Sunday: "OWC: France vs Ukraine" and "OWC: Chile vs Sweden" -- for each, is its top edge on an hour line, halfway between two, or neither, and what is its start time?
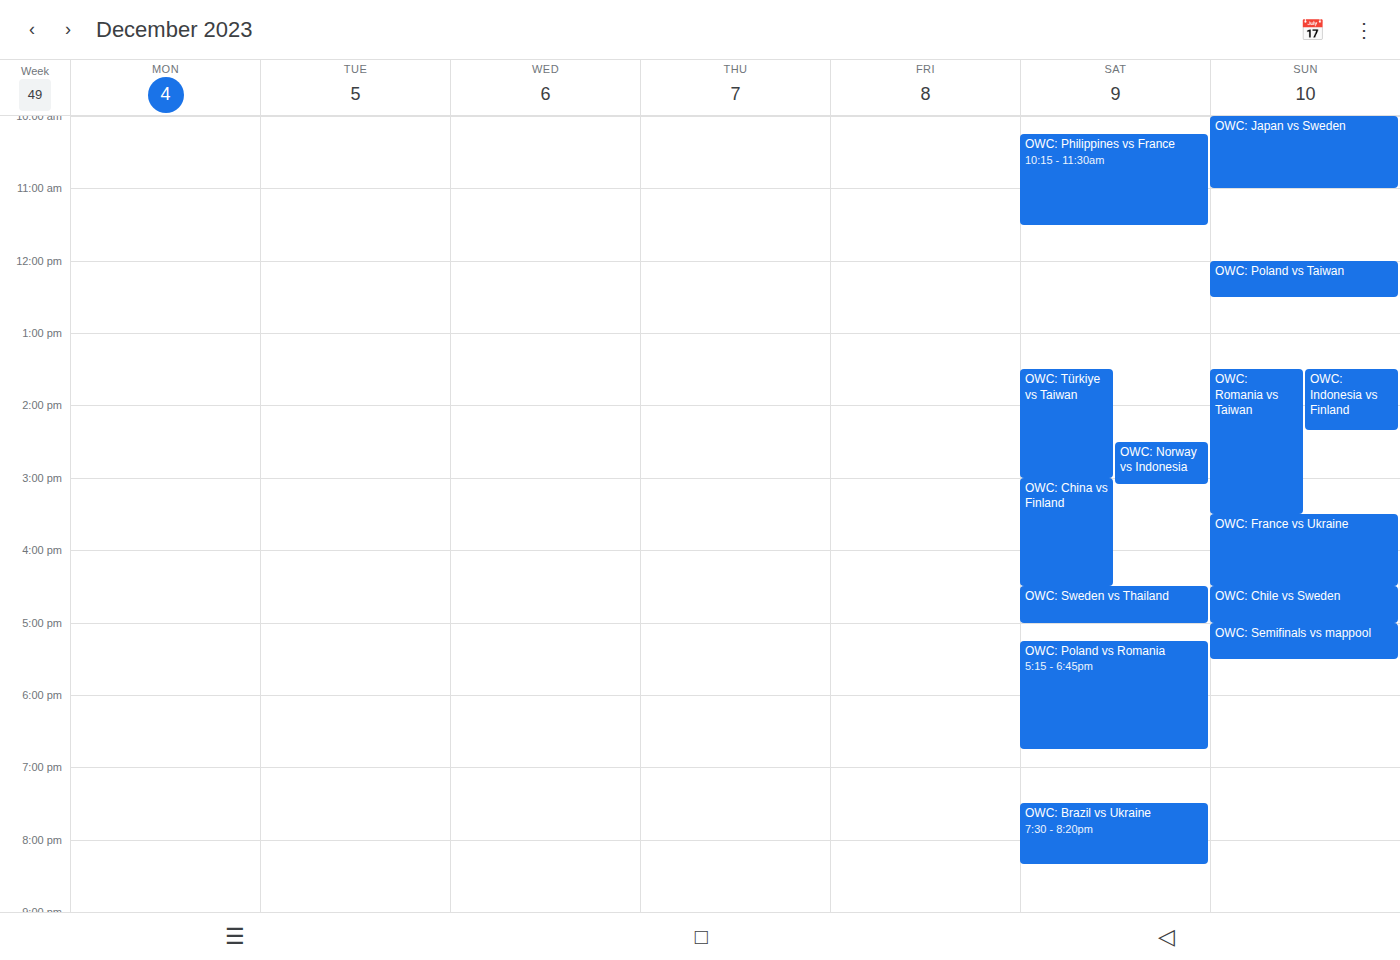
"OWC: France vs Ukraine": 15:30, halfway between the 15:00 and 16:00 lines. "OWC: Chile vs Sweden": 16:30, halfway between the 16:00 and 17:00 lines.